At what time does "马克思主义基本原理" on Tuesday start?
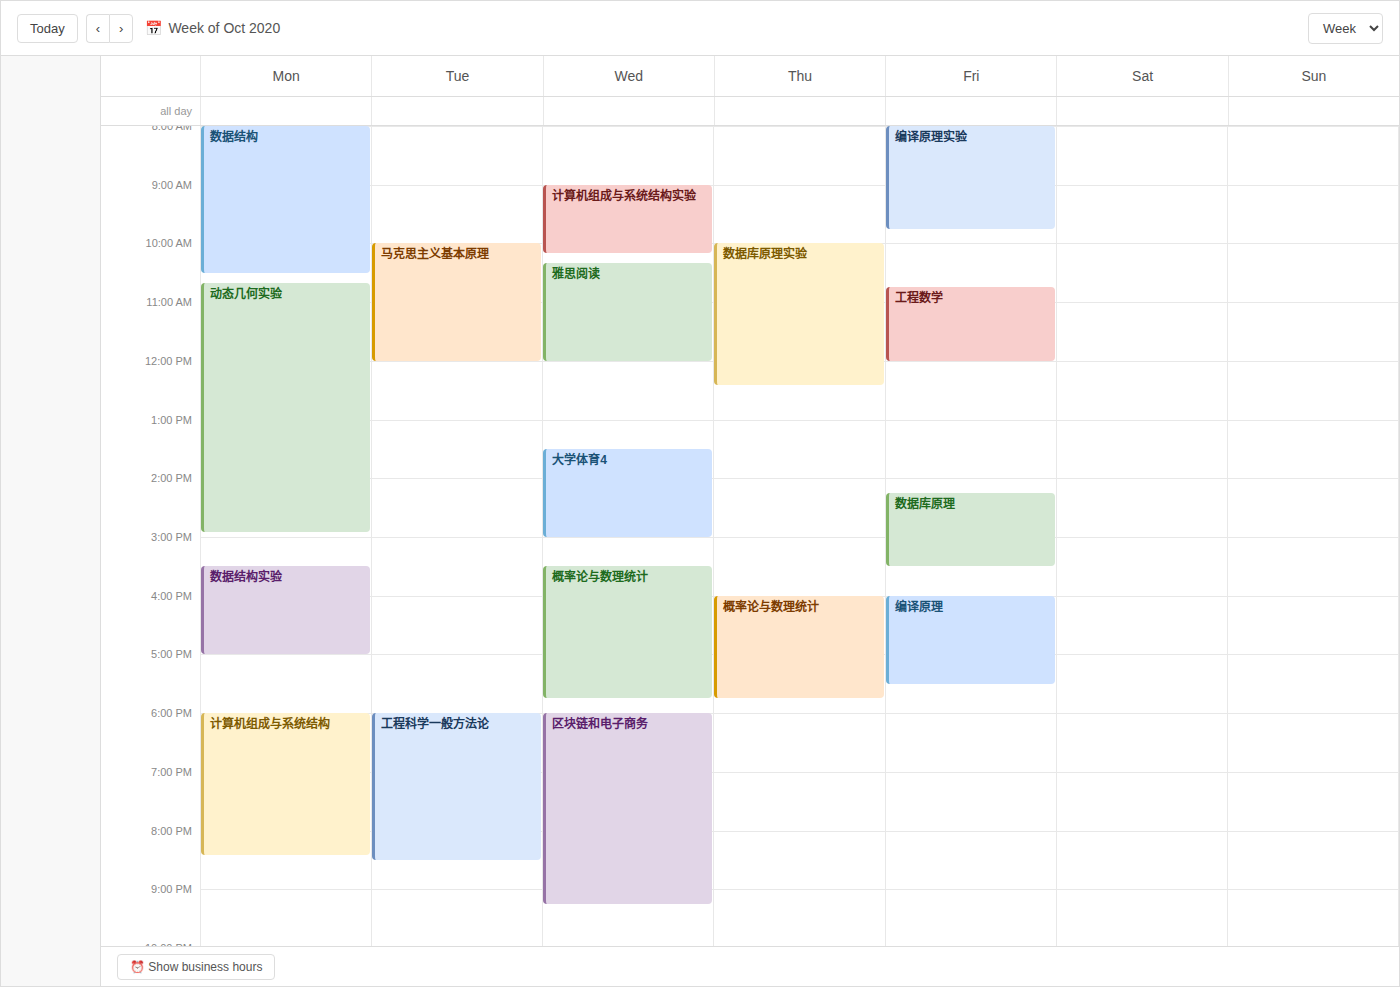
10:00 AM